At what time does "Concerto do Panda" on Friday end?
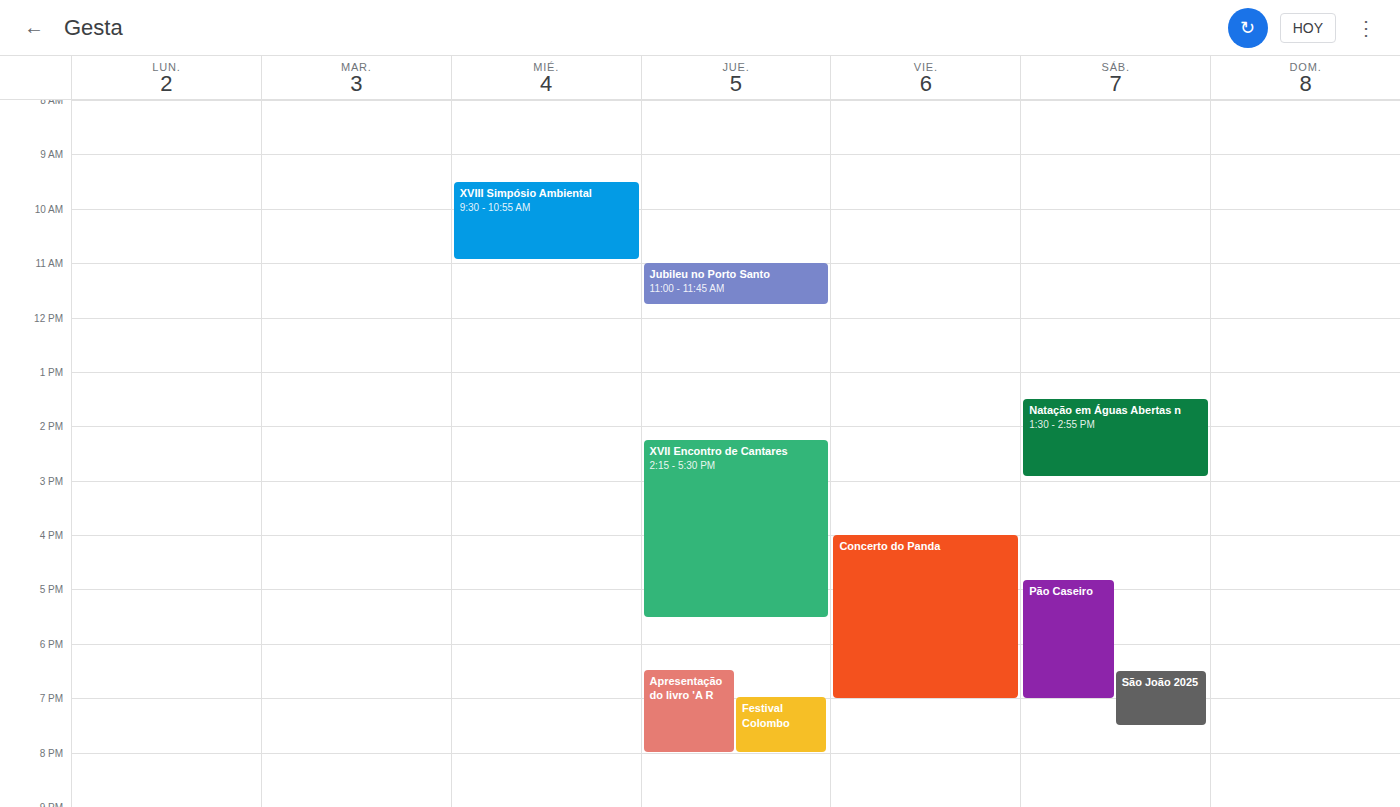
7:00 PM